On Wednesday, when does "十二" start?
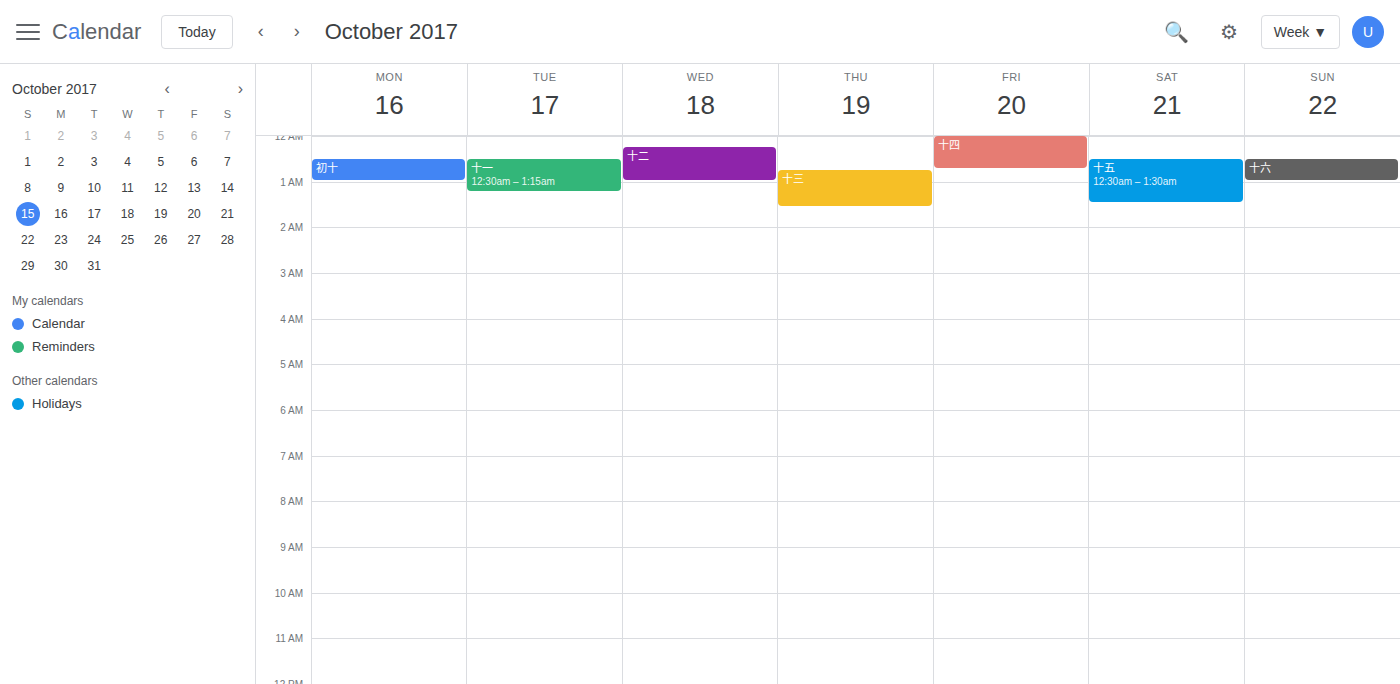
12:15 AM